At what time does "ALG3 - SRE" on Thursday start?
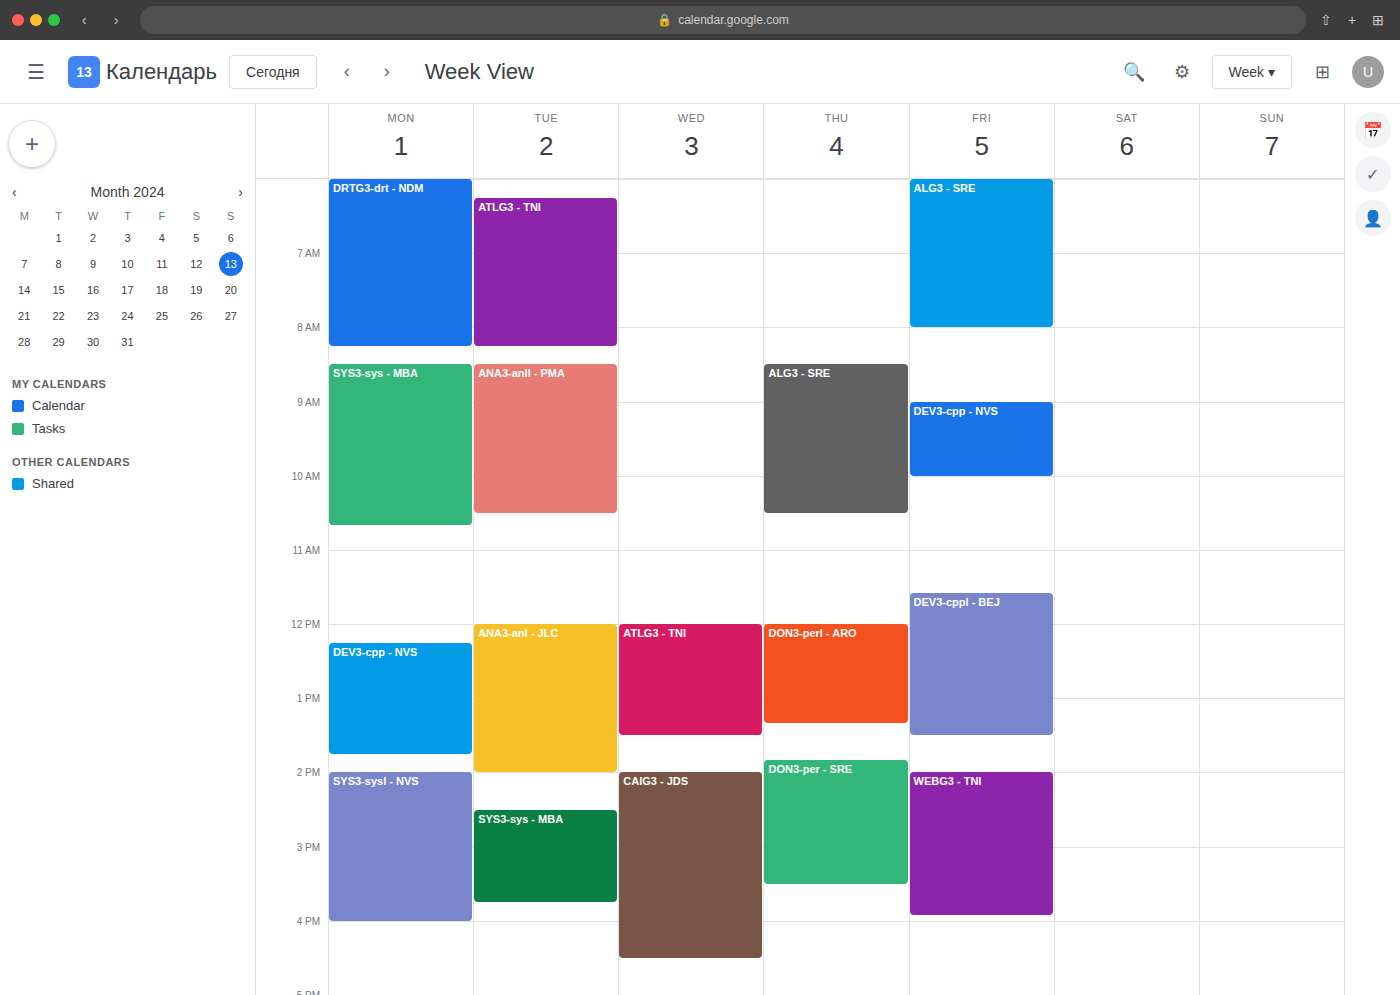
8:30 AM